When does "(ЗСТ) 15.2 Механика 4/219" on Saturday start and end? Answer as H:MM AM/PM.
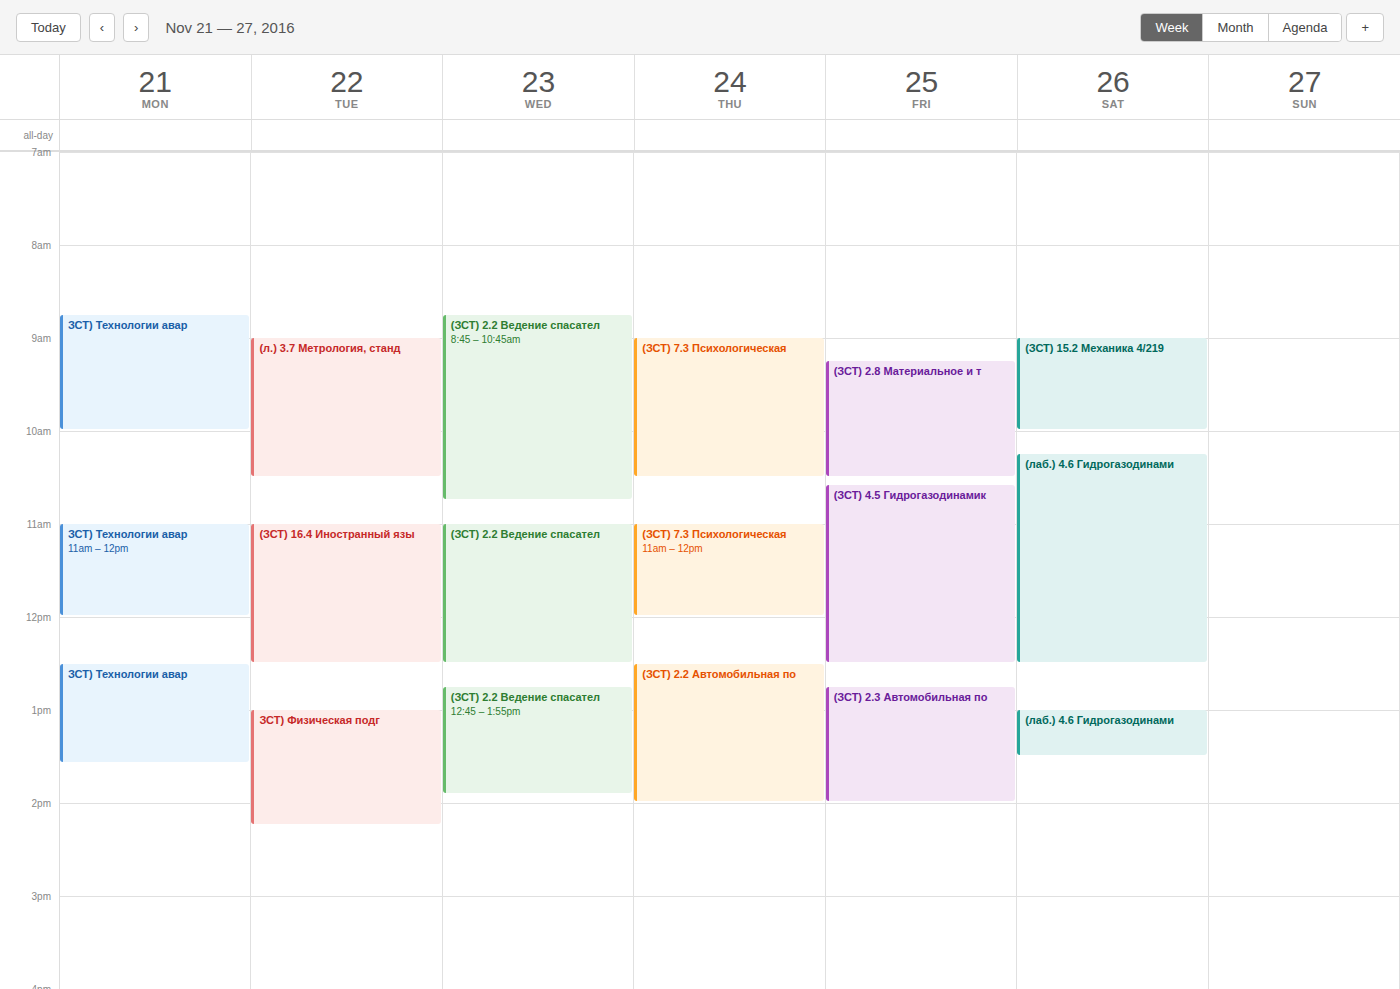
9:00 AM to 10:00 AM